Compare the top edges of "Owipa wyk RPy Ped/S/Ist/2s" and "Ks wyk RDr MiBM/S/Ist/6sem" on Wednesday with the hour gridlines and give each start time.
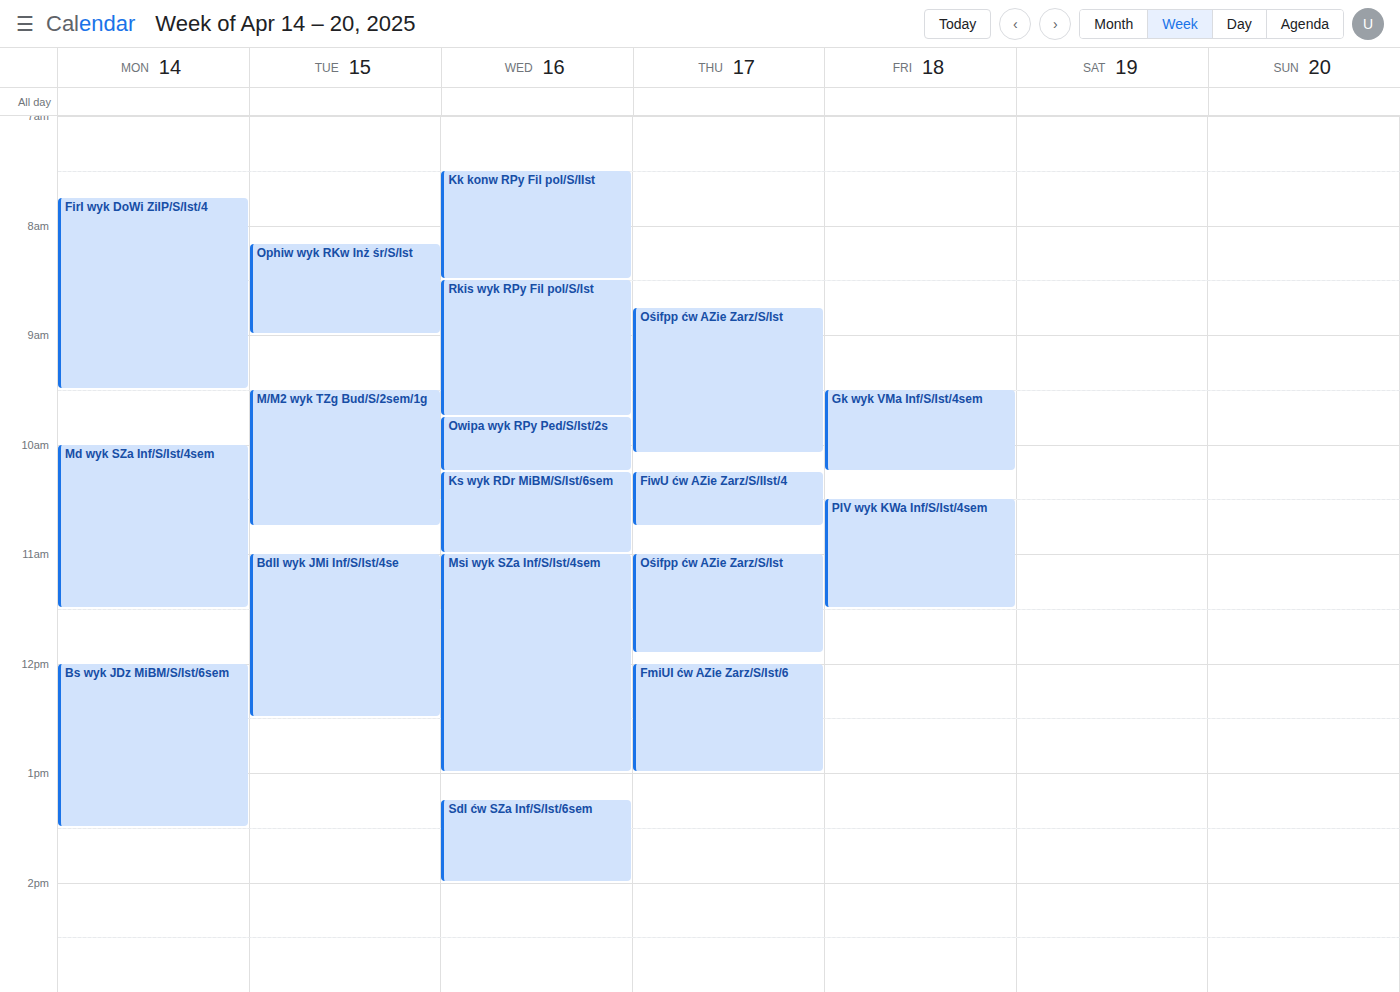
"Owipa wyk RPy Ped/S/Ist/2s": 9:45 AM, neither: three quarters of the way from the 9 AM line to the 10 AM line. "Ks wyk RDr MiBM/S/Ist/6sem": 10:15 AM, neither: a quarter of the way from the 10 AM line to the 11 AM line.